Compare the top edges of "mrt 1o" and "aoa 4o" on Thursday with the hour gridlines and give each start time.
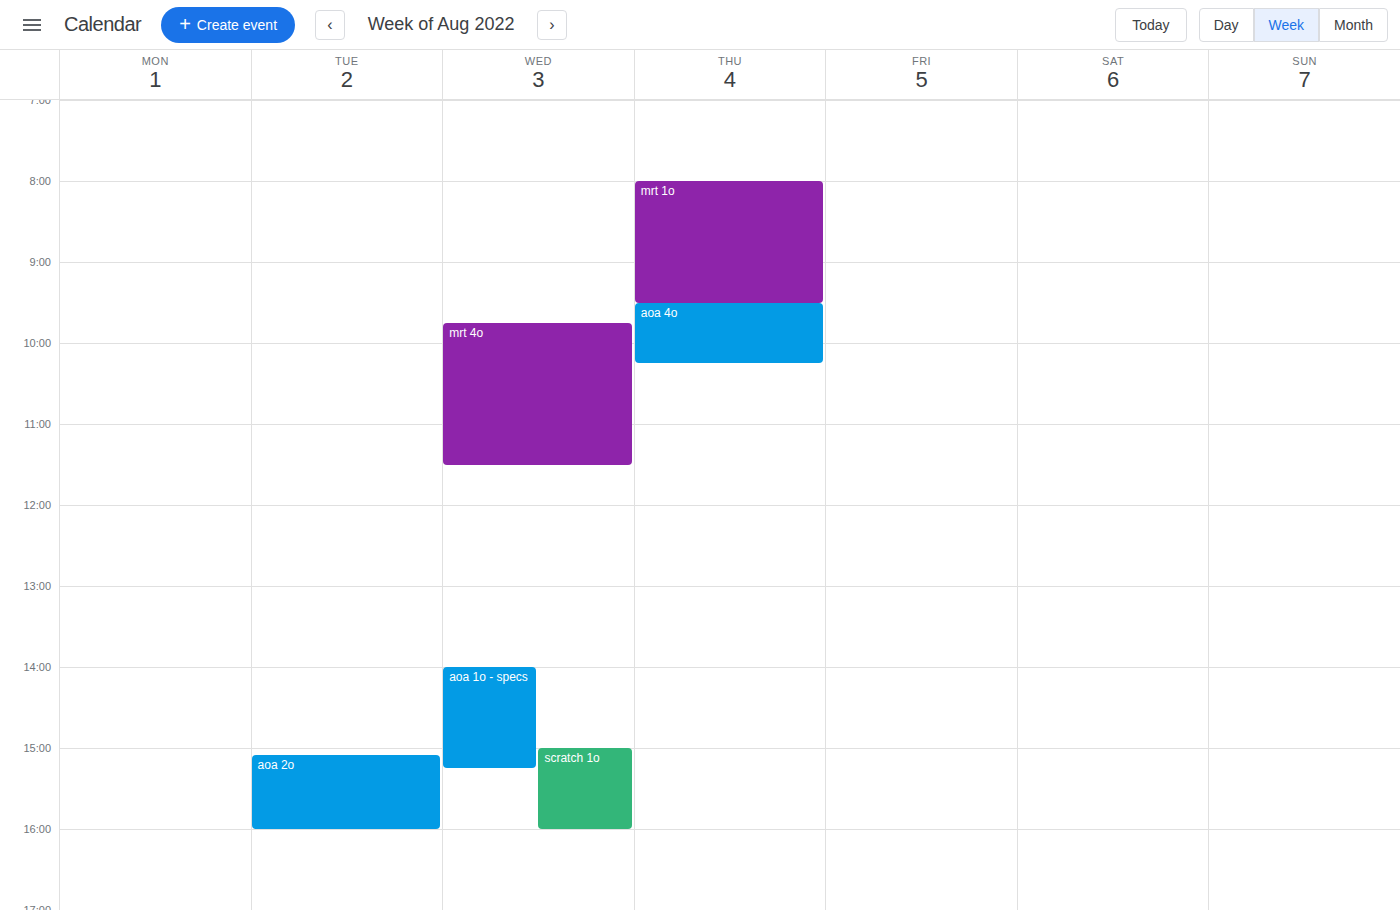
"mrt 1o": 8:00 AM, exactly on the 8 AM line. "aoa 4o": 9:30 AM, halfway between the 9 AM and 10 AM lines.